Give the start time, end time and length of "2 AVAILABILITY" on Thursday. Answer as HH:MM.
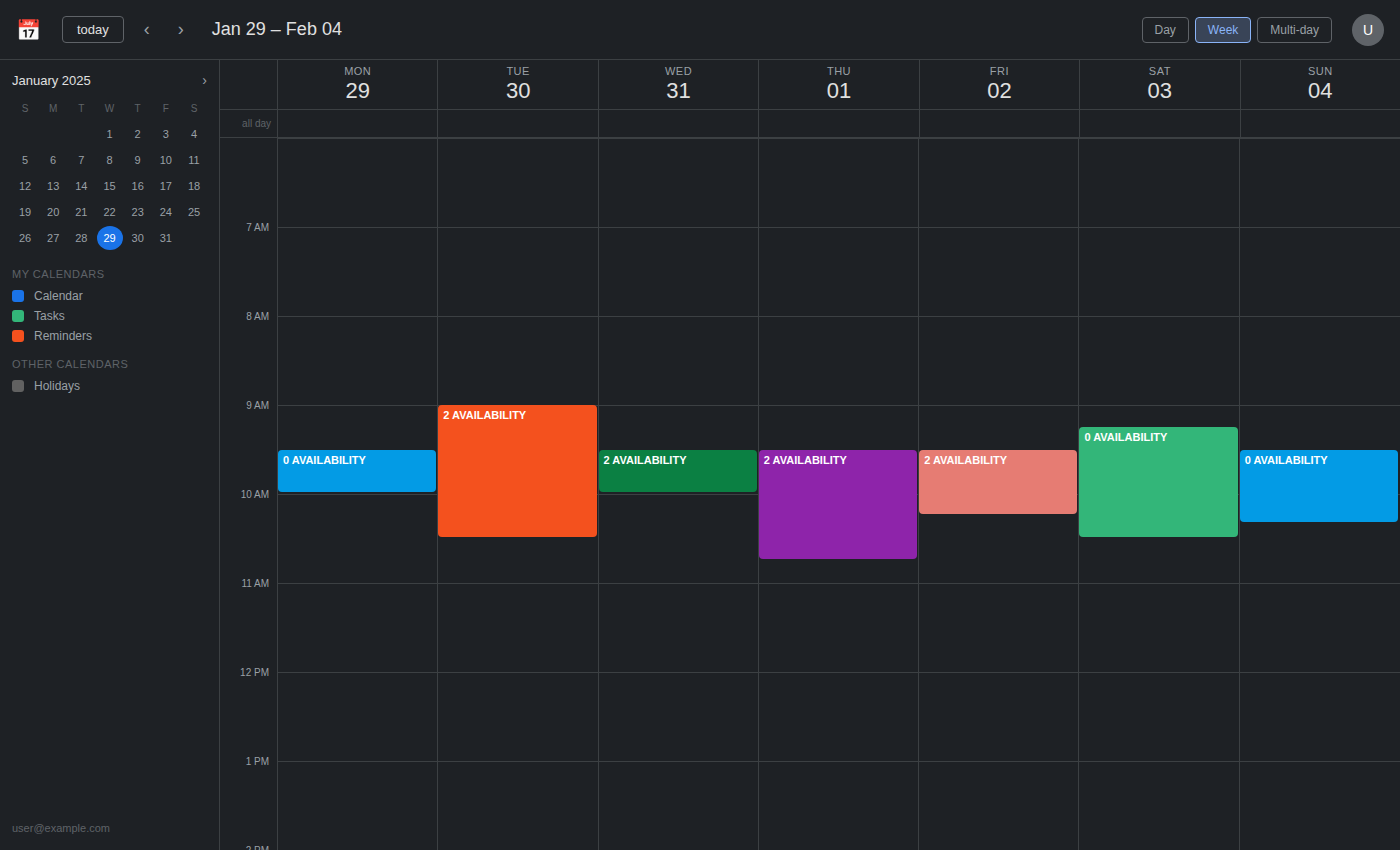
09:30 to 10:45, 1 hour 15 minutes